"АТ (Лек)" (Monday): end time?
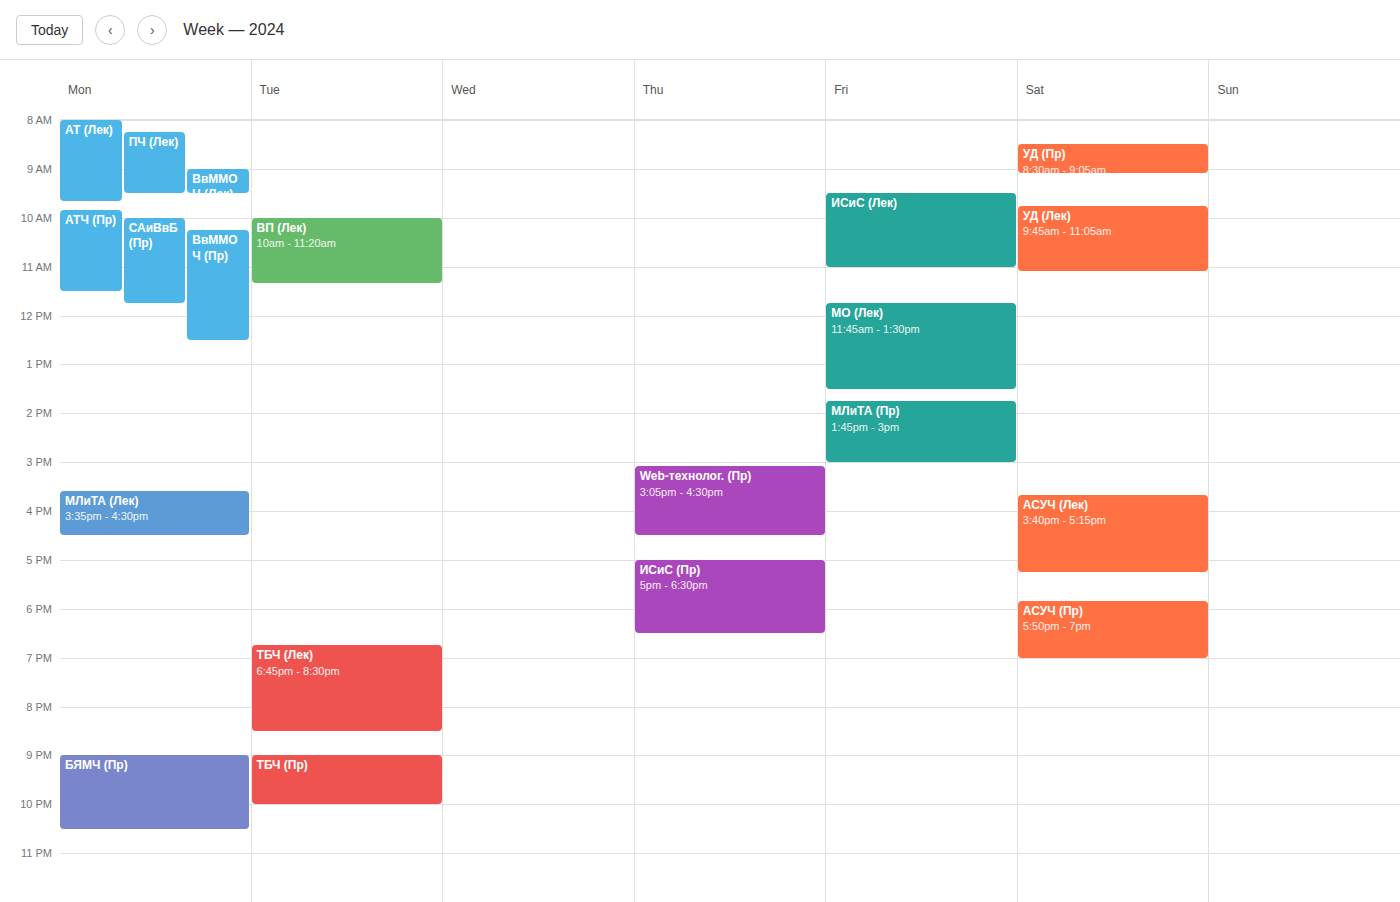
9:40 AM